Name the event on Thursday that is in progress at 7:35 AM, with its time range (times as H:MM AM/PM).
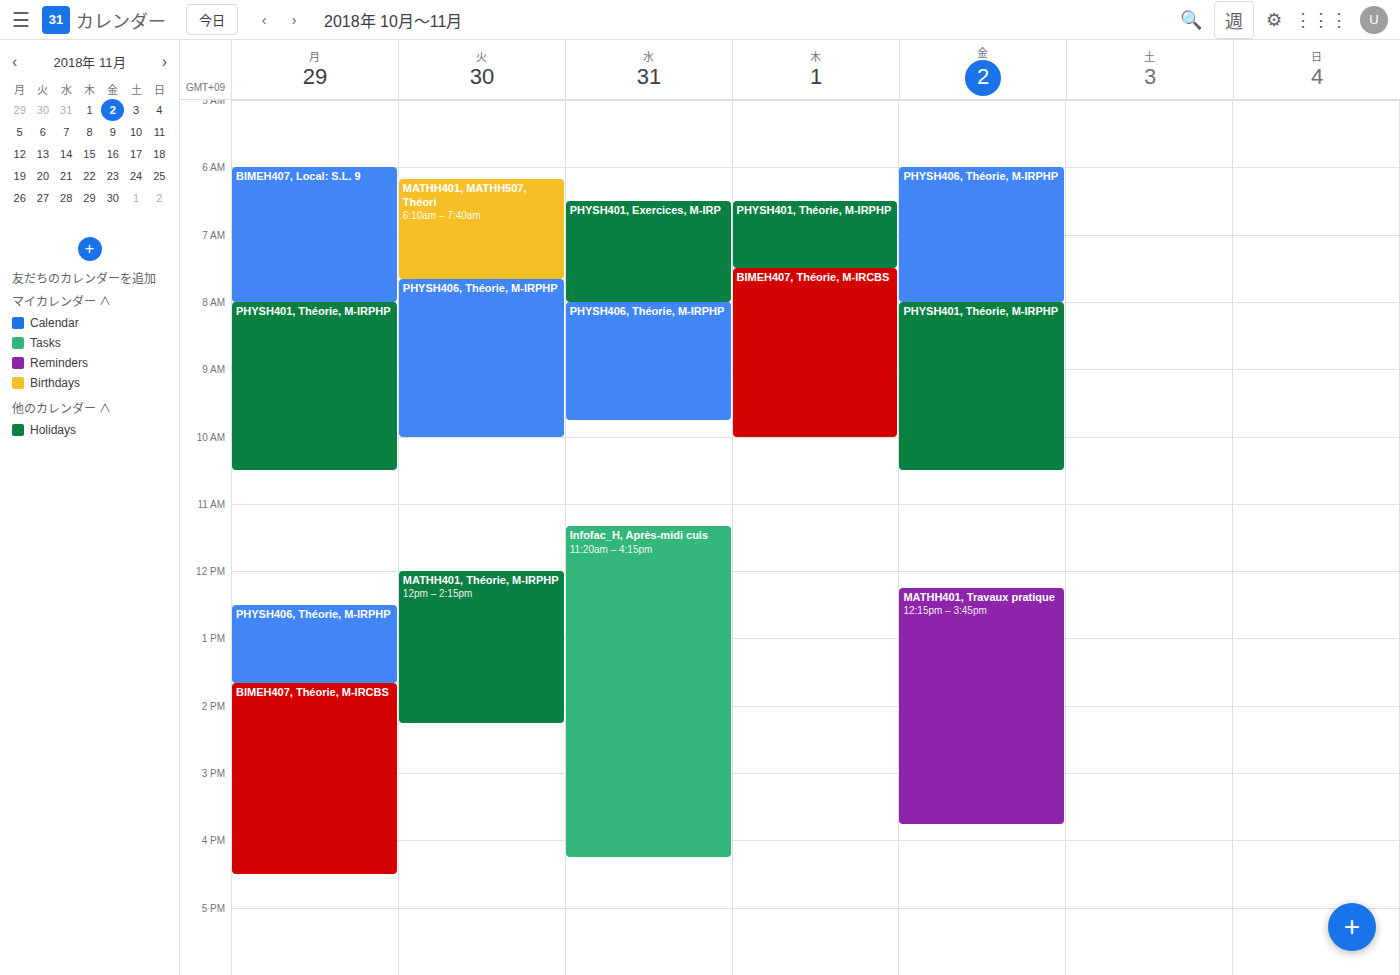
"BIMEH407, Théorie, M-IRCBS", 7:30 AM to 10:00 AM